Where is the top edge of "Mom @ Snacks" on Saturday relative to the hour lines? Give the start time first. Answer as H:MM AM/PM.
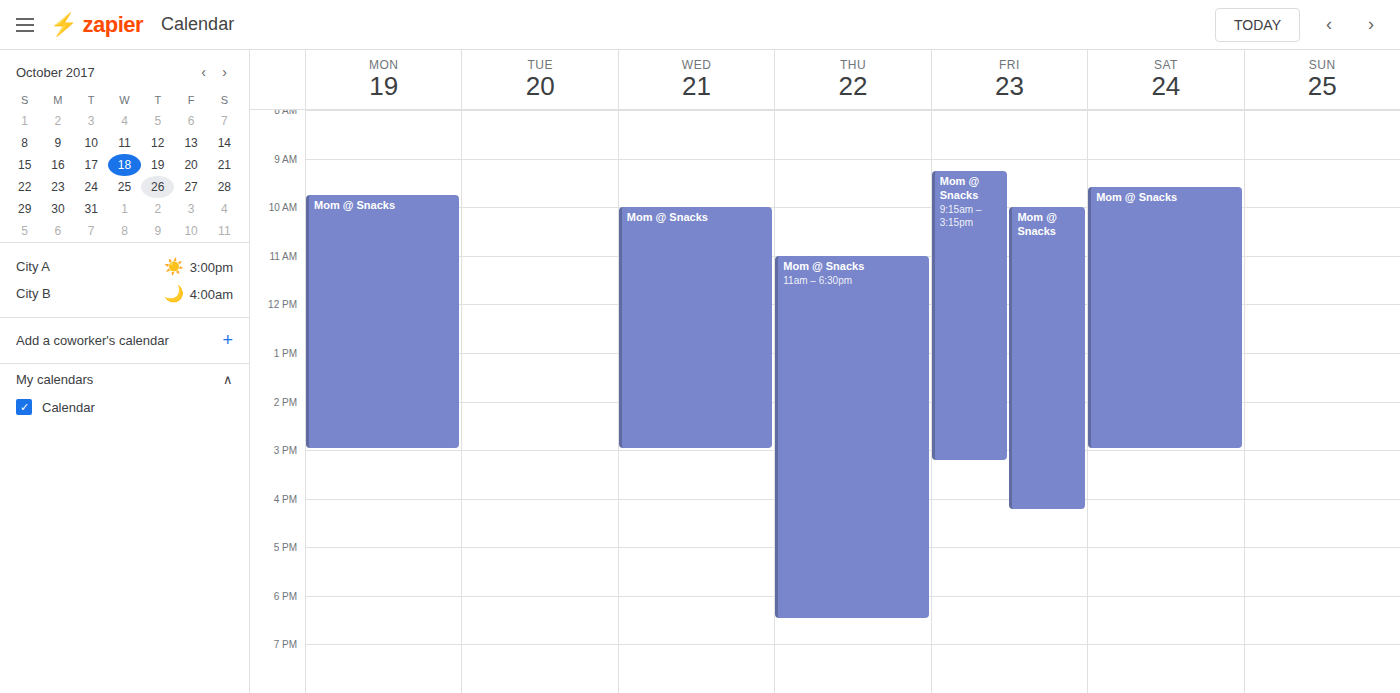
9:35 AM -- neither: 35 minutes below the 9 AM line and 25 minutes above the 10 AM line.